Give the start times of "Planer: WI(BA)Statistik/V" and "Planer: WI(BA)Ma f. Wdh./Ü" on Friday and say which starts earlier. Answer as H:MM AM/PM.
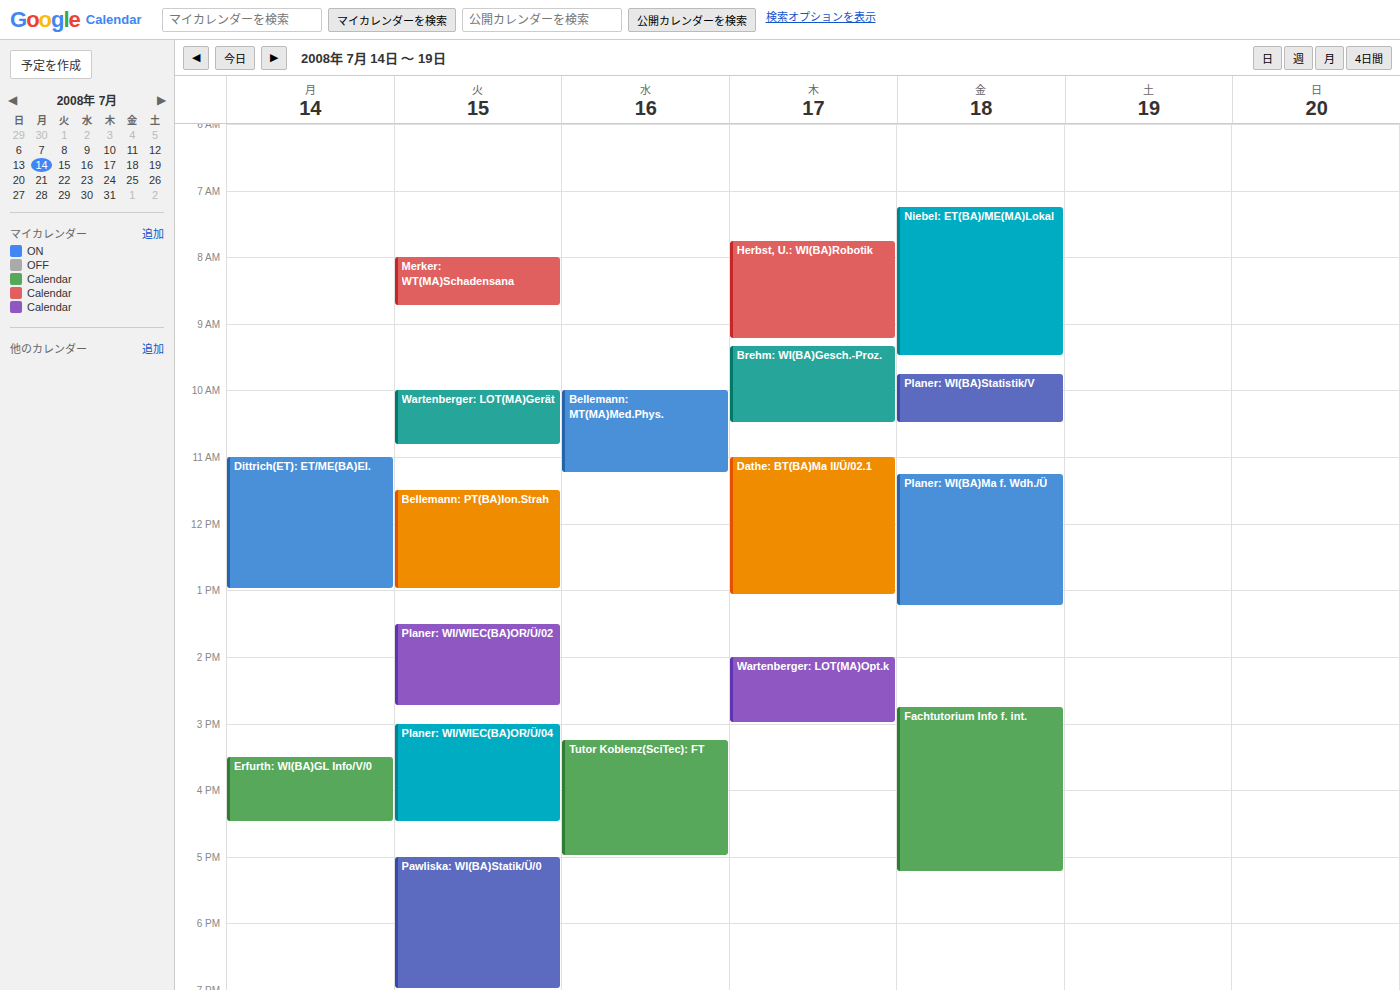
"Planer: WI(BA)Statistik/V" 9:45 AM; "Planer: WI(BA)Ma f. Wdh./Ü" 11:15 AM.